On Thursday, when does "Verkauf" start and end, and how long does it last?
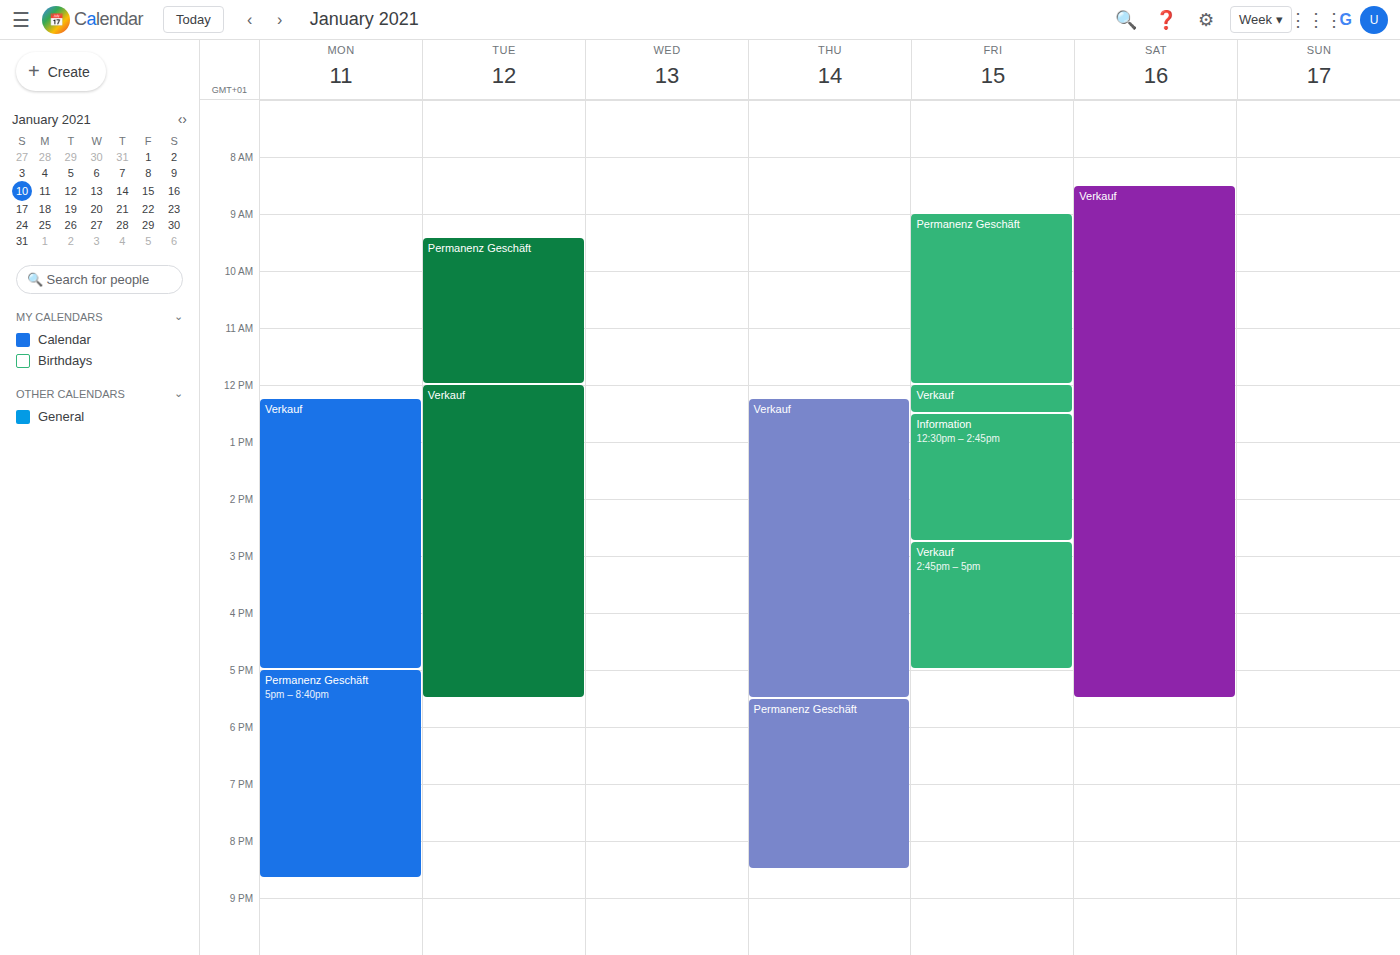
12:15 PM to 5:30 PM, 5 hours 15 minutes